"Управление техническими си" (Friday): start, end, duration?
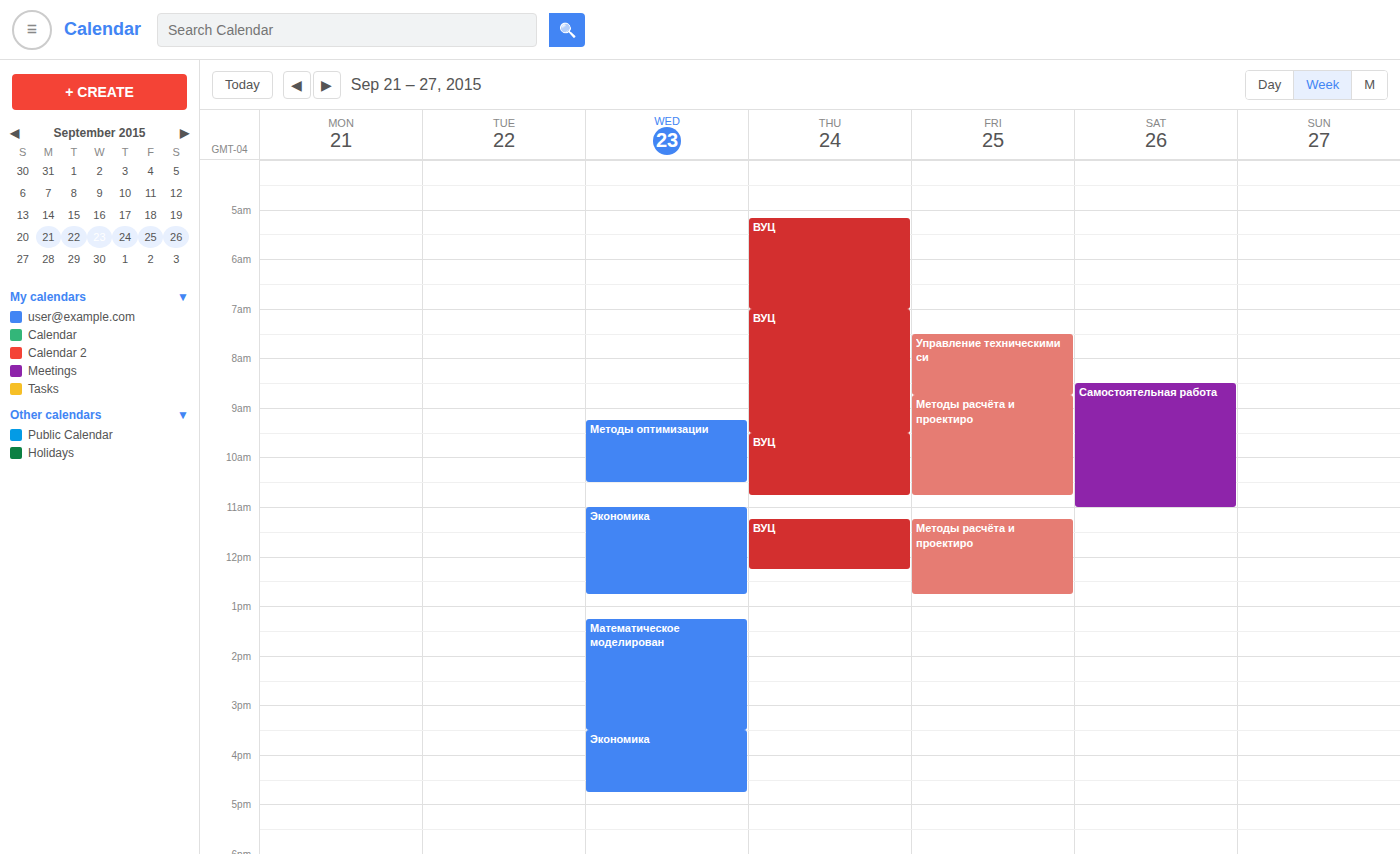
07:30 to 08:45, 1 hour 15 minutes